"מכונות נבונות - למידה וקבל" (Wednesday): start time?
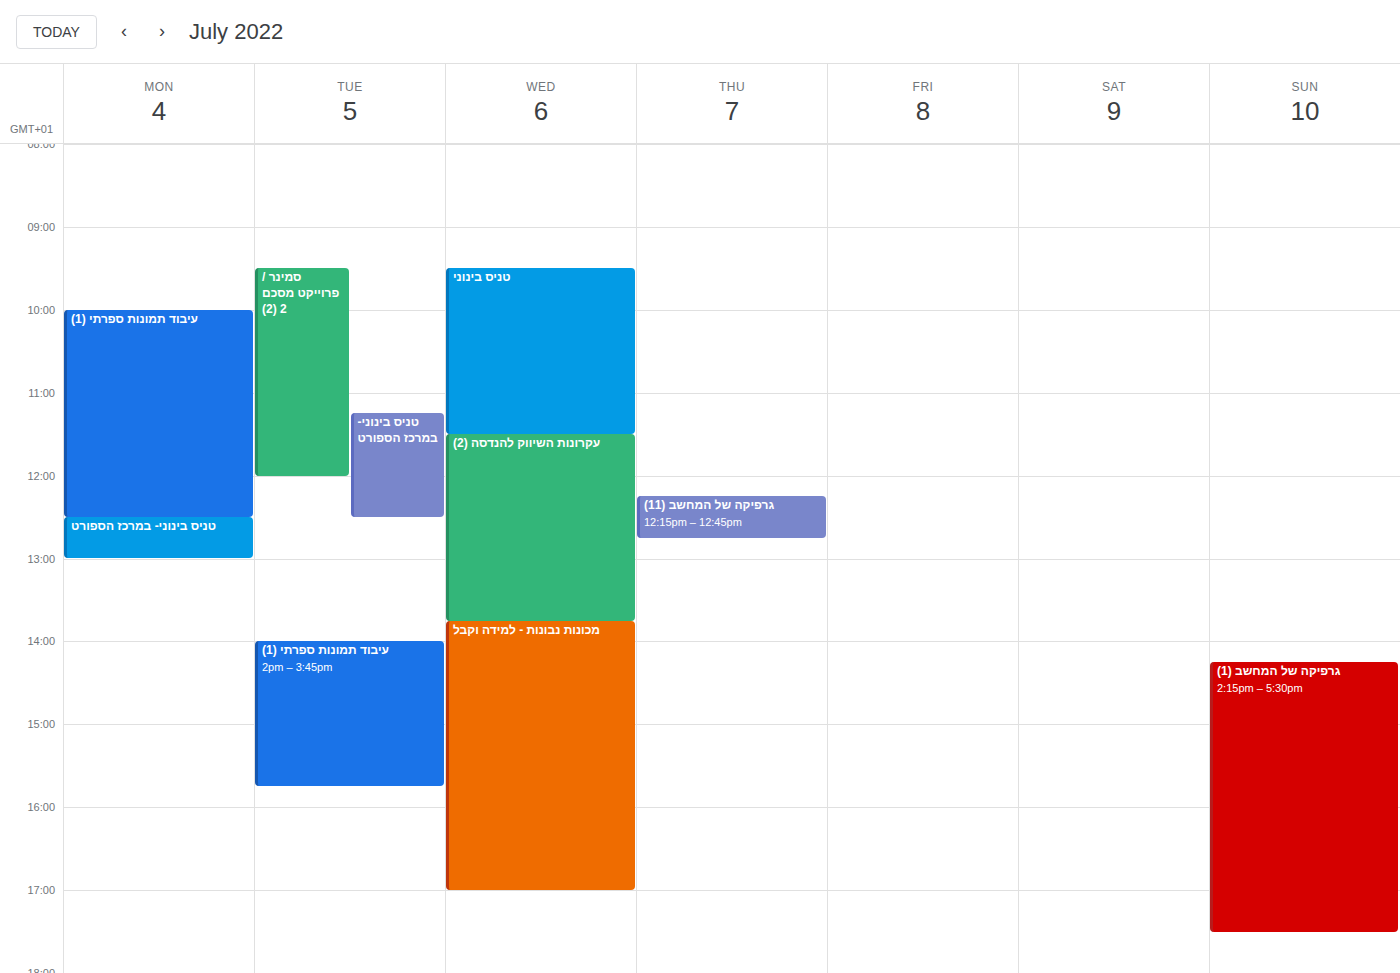
1:45 PM